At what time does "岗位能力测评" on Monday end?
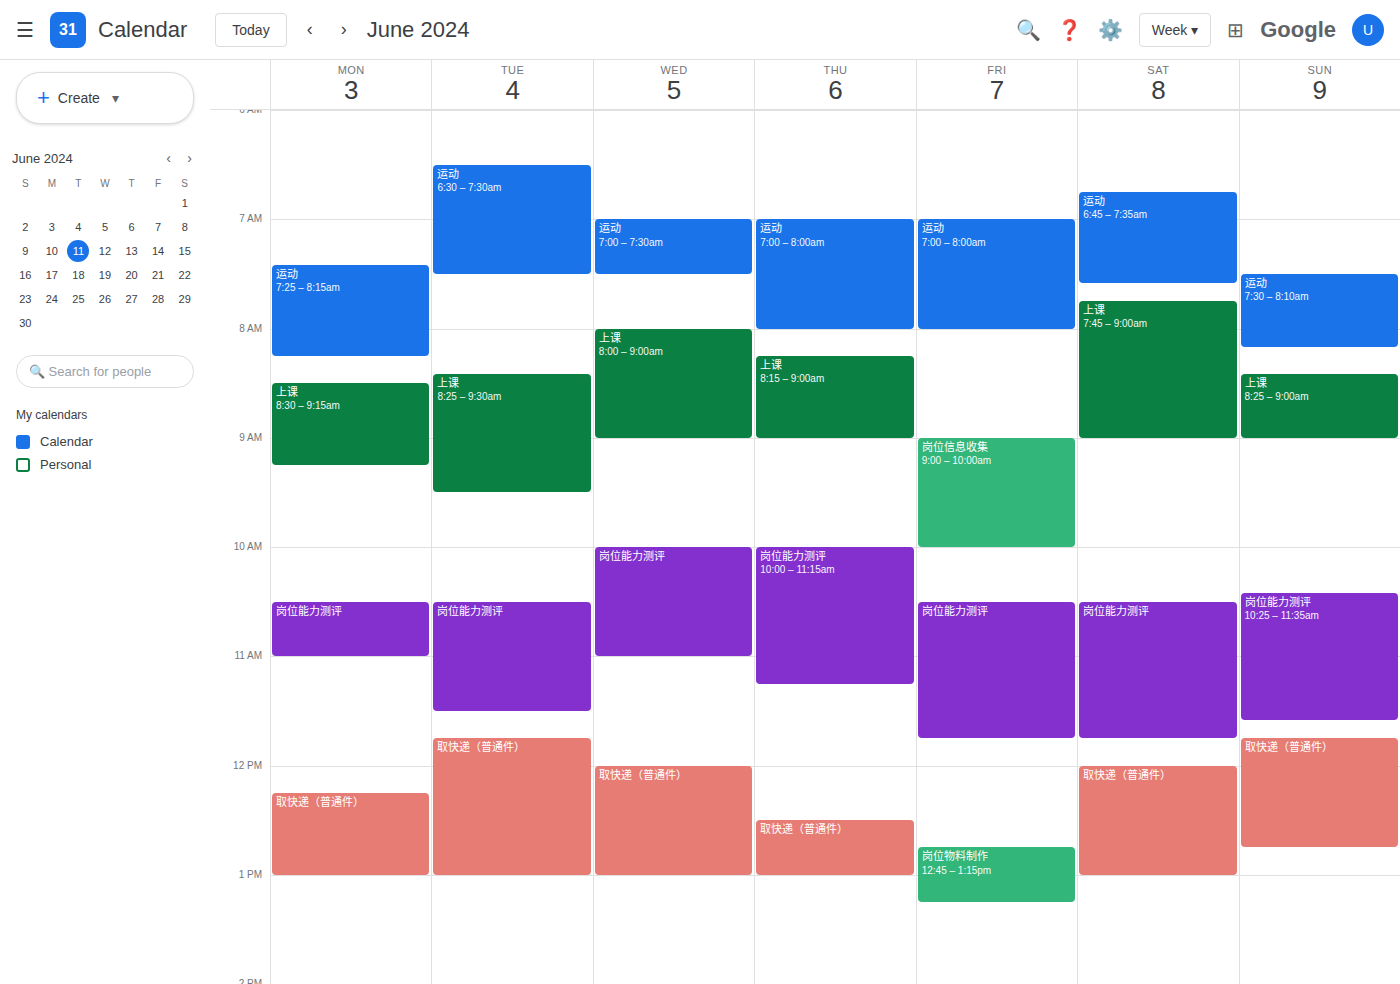
11:00 AM